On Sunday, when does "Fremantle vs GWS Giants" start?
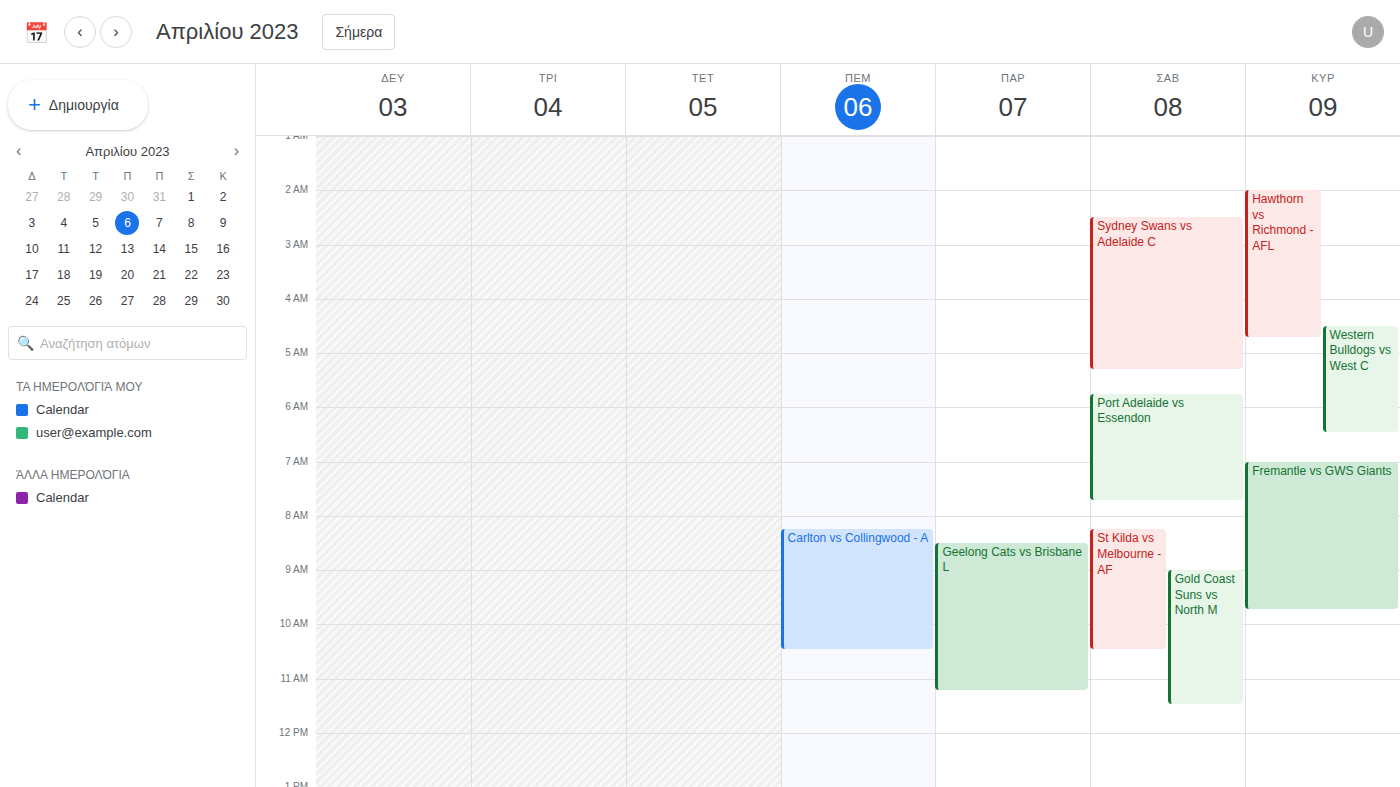
7:00 AM